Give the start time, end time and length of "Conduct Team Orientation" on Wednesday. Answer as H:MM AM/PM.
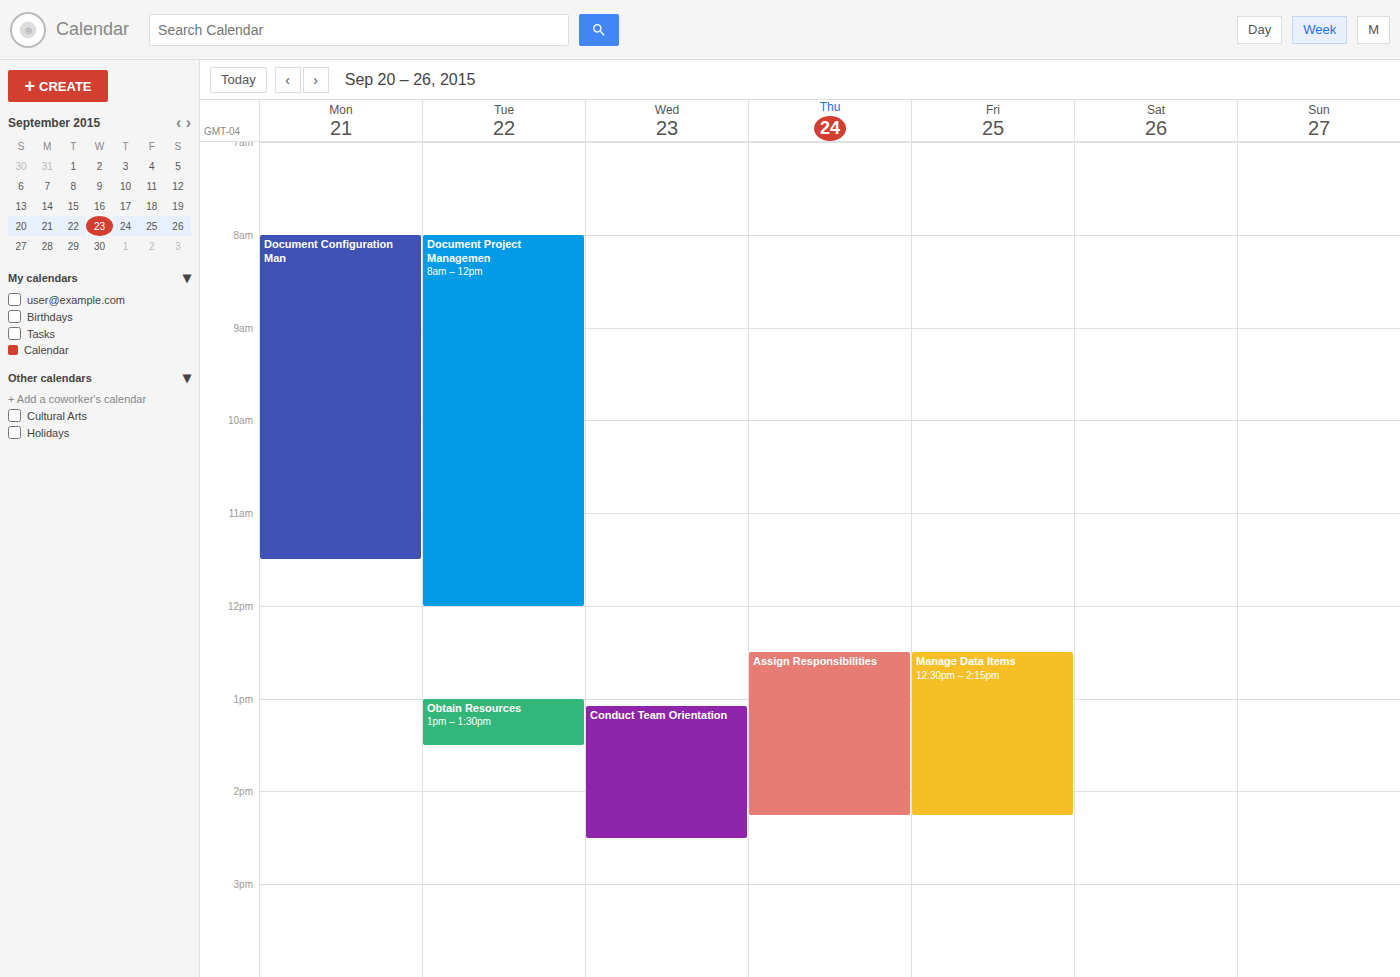
1:05 PM to 2:30 PM, 1 hour 25 minutes